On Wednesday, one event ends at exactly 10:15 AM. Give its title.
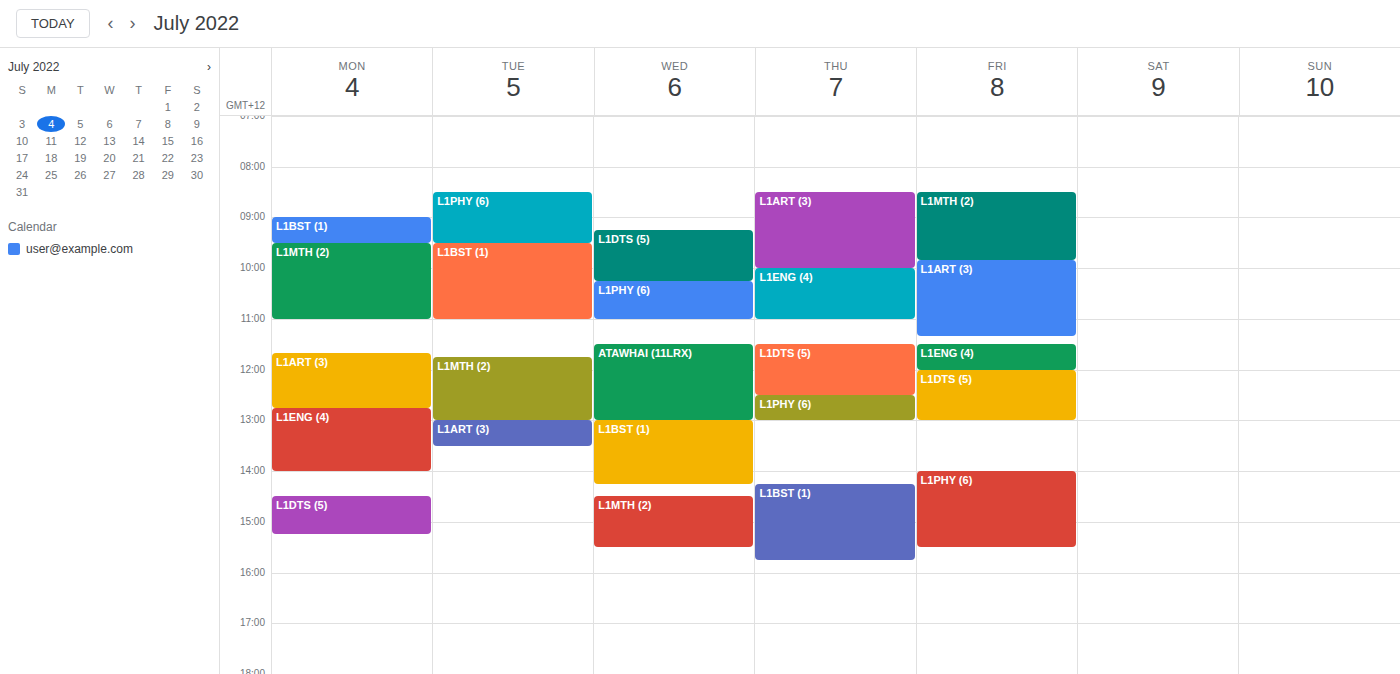
"L1DTS (5)"